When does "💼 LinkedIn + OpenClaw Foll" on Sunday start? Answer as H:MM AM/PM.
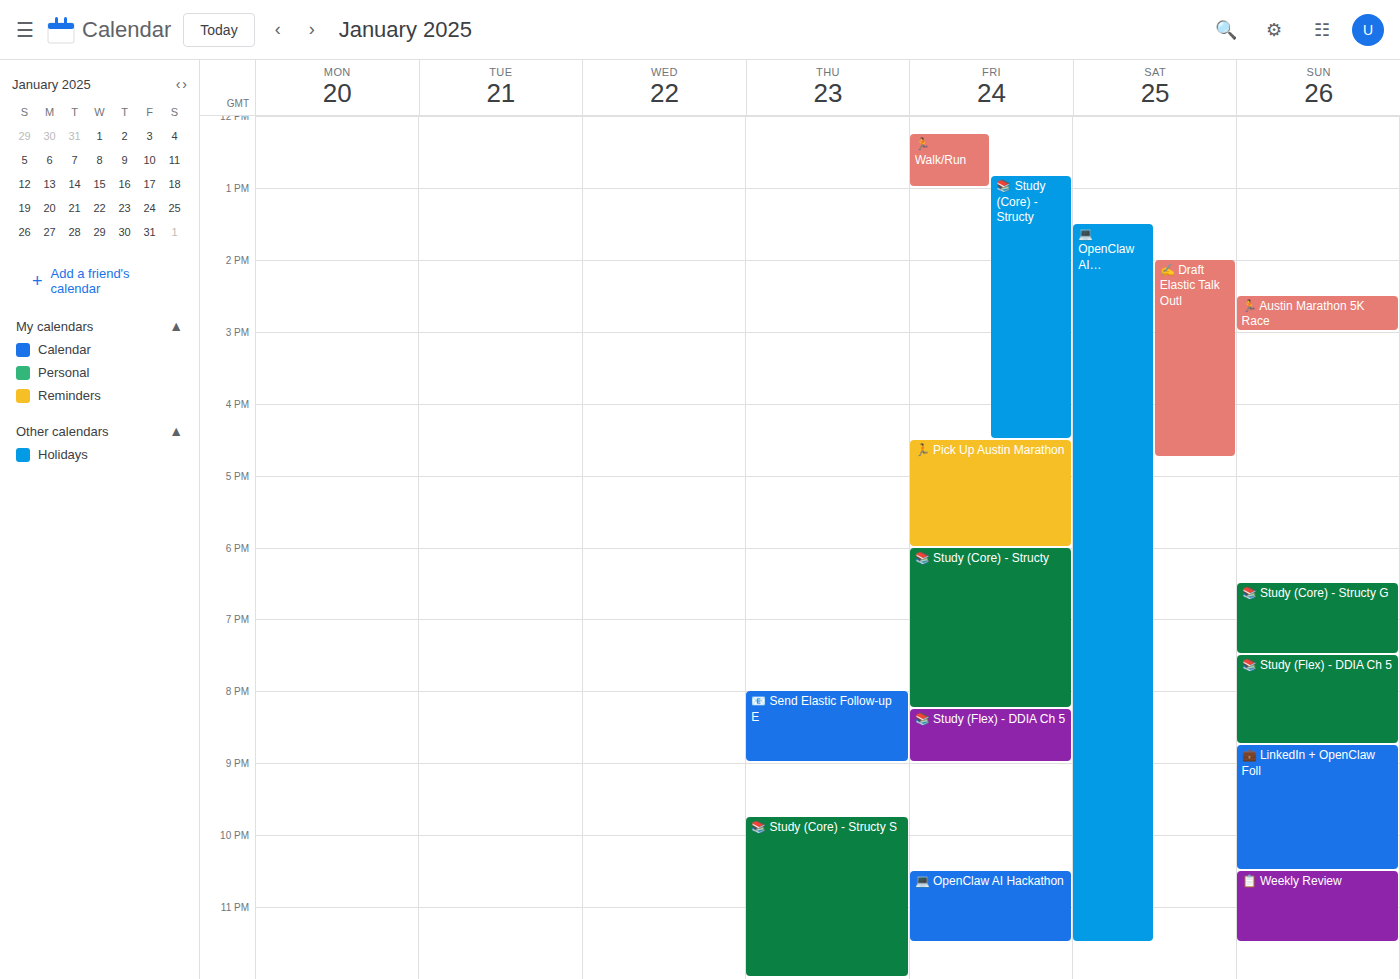
8:45 PM